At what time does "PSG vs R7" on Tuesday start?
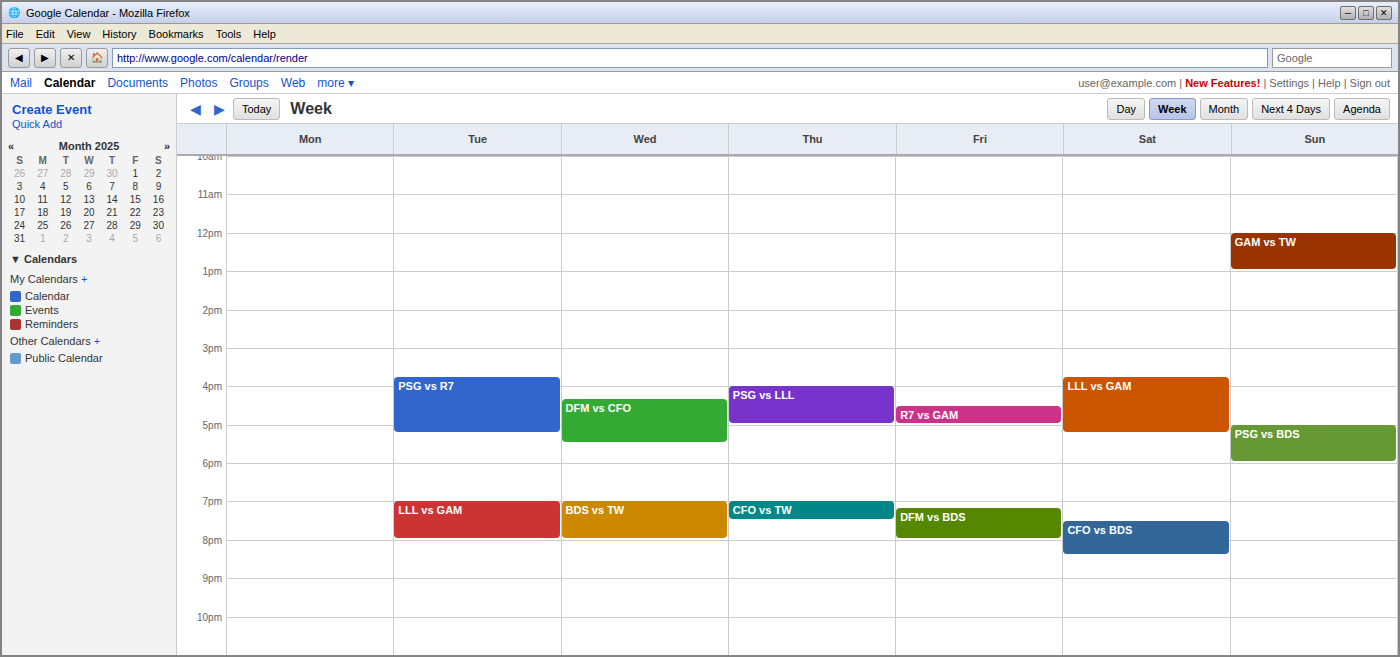
15:45